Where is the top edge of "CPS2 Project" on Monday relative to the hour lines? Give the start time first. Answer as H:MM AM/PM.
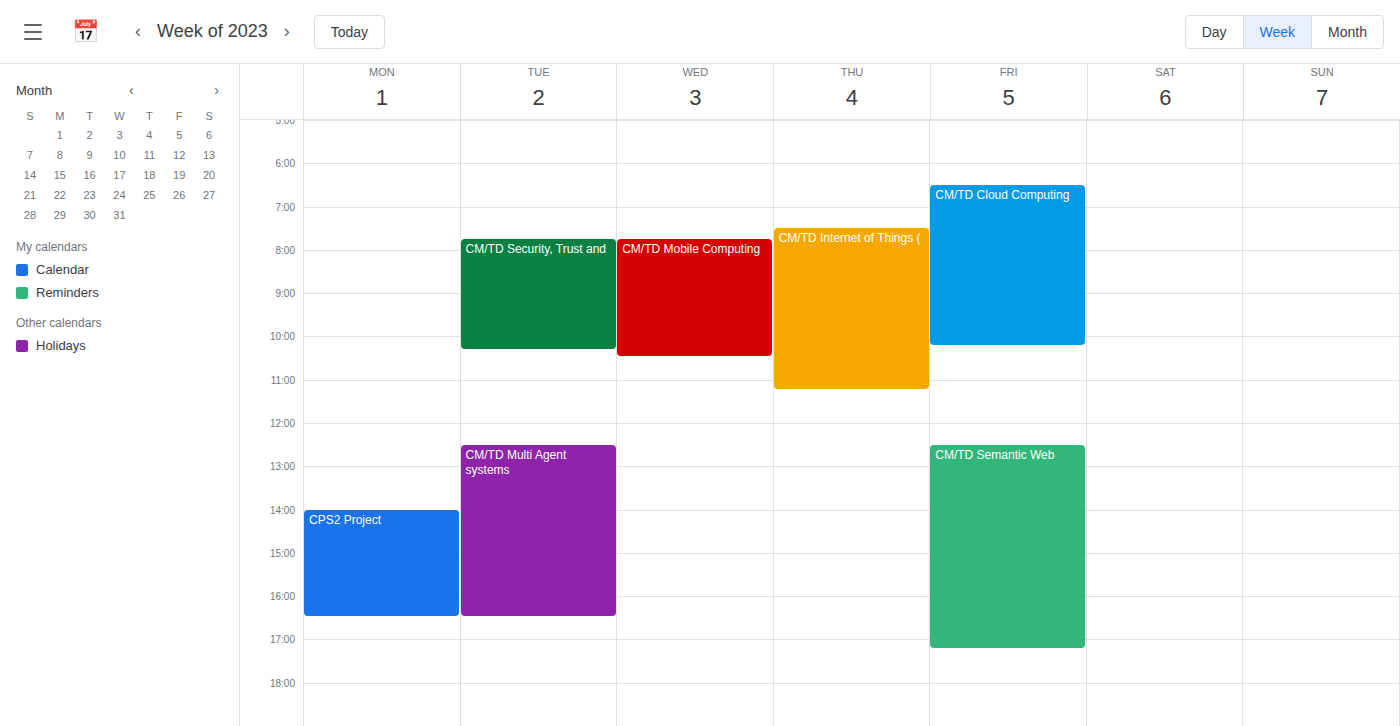
2:00 PM -- exactly on the 2 PM line.